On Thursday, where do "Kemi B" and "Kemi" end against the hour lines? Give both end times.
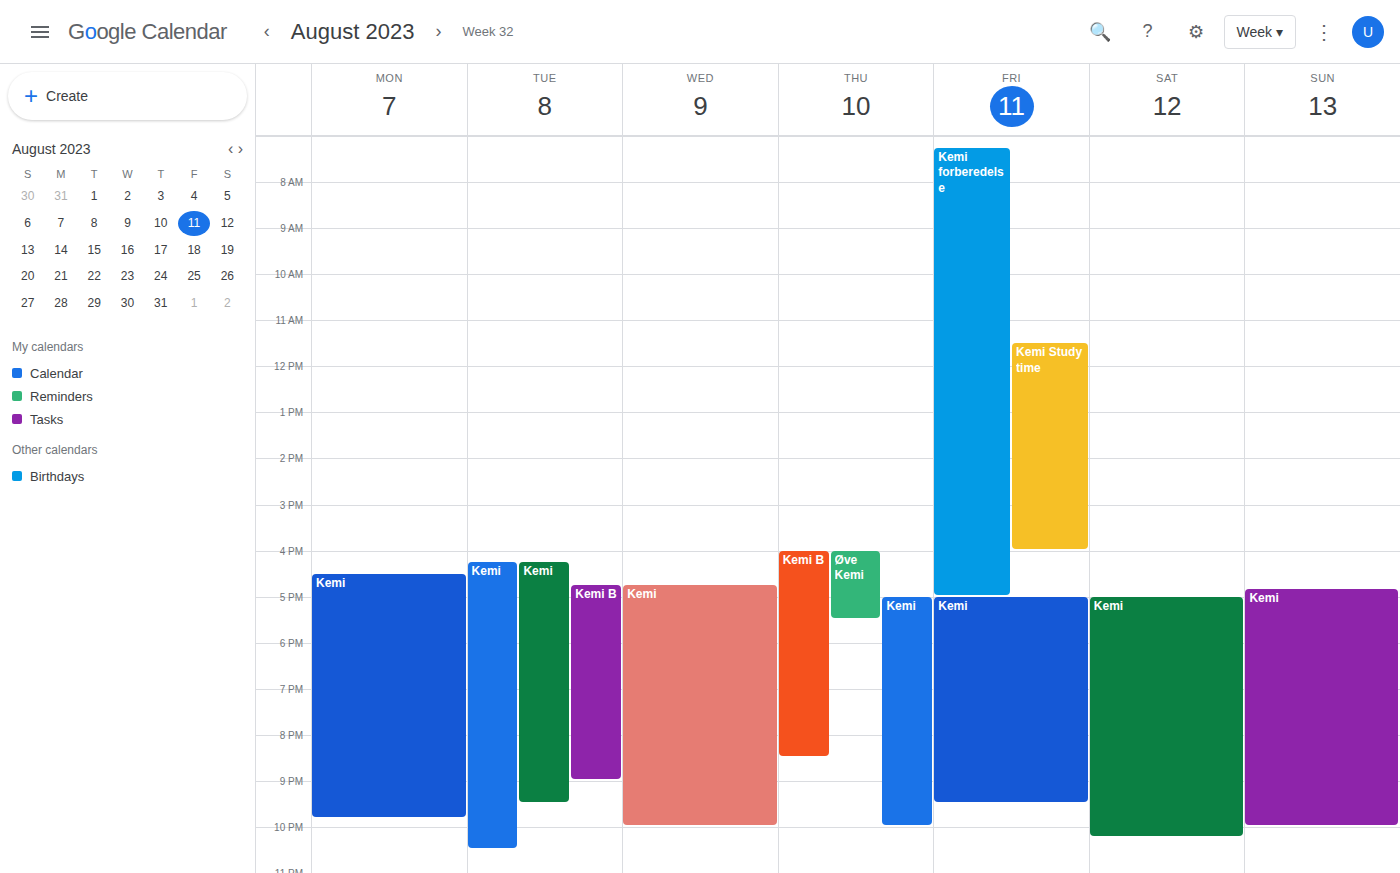
"Kemi B": 8:30 PM, halfway between the 8 PM and 9 PM lines. "Kemi": 10:00 PM, exactly on the 10 PM line.